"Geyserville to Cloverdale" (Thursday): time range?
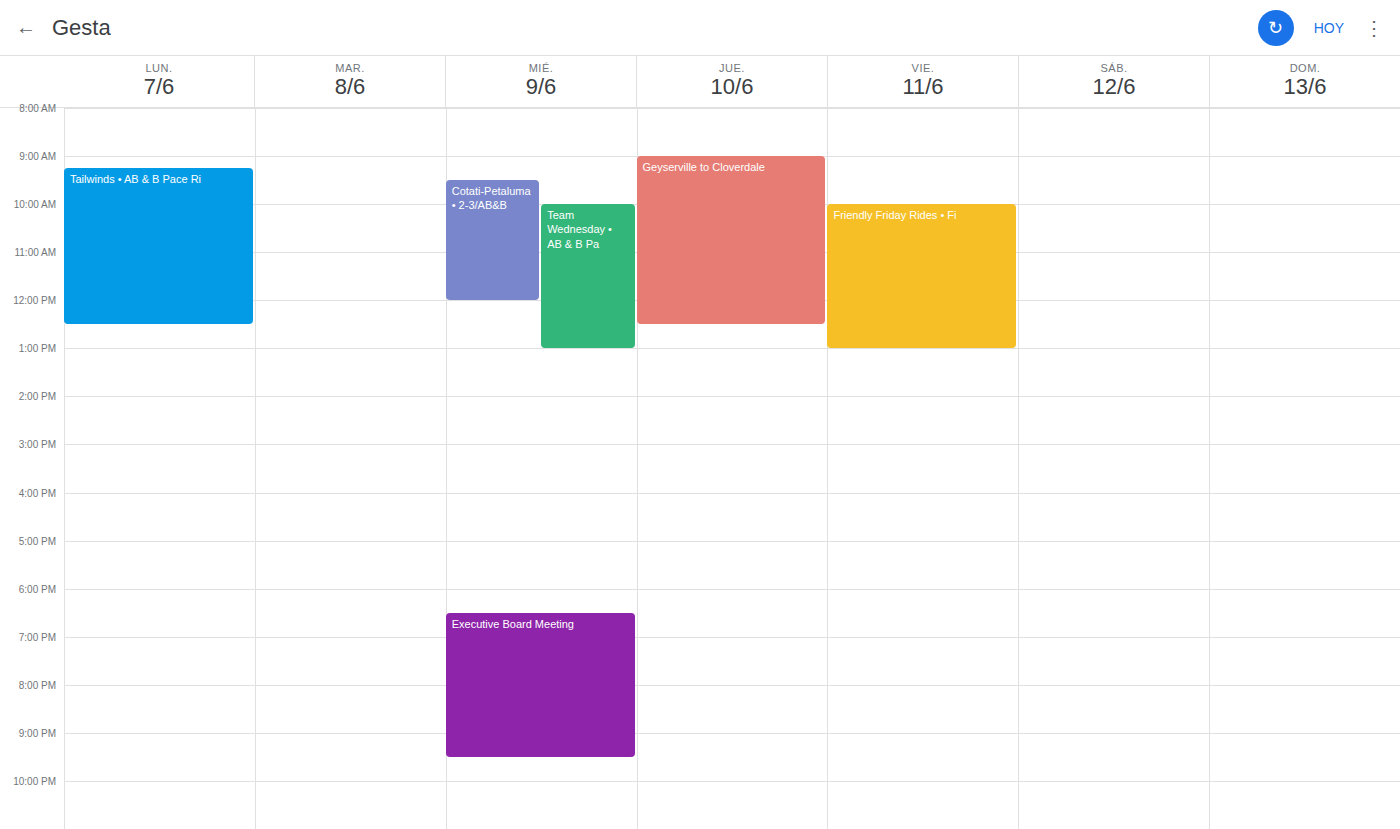
9:00 AM to 12:30 PM